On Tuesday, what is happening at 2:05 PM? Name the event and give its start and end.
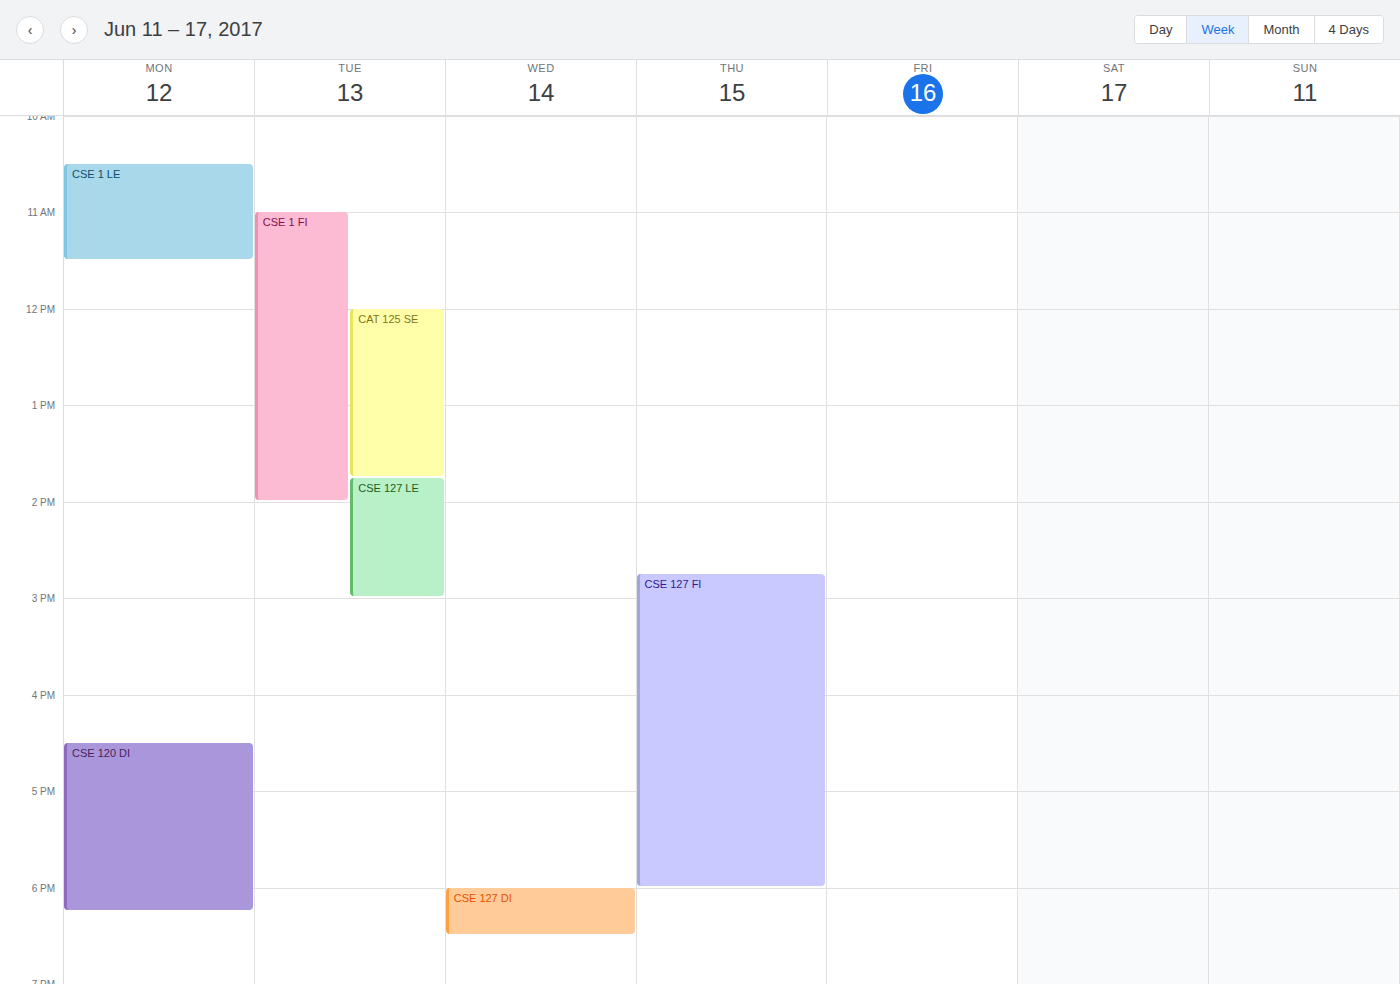
"CSE 127 LE", 1:45 PM to 3:00 PM